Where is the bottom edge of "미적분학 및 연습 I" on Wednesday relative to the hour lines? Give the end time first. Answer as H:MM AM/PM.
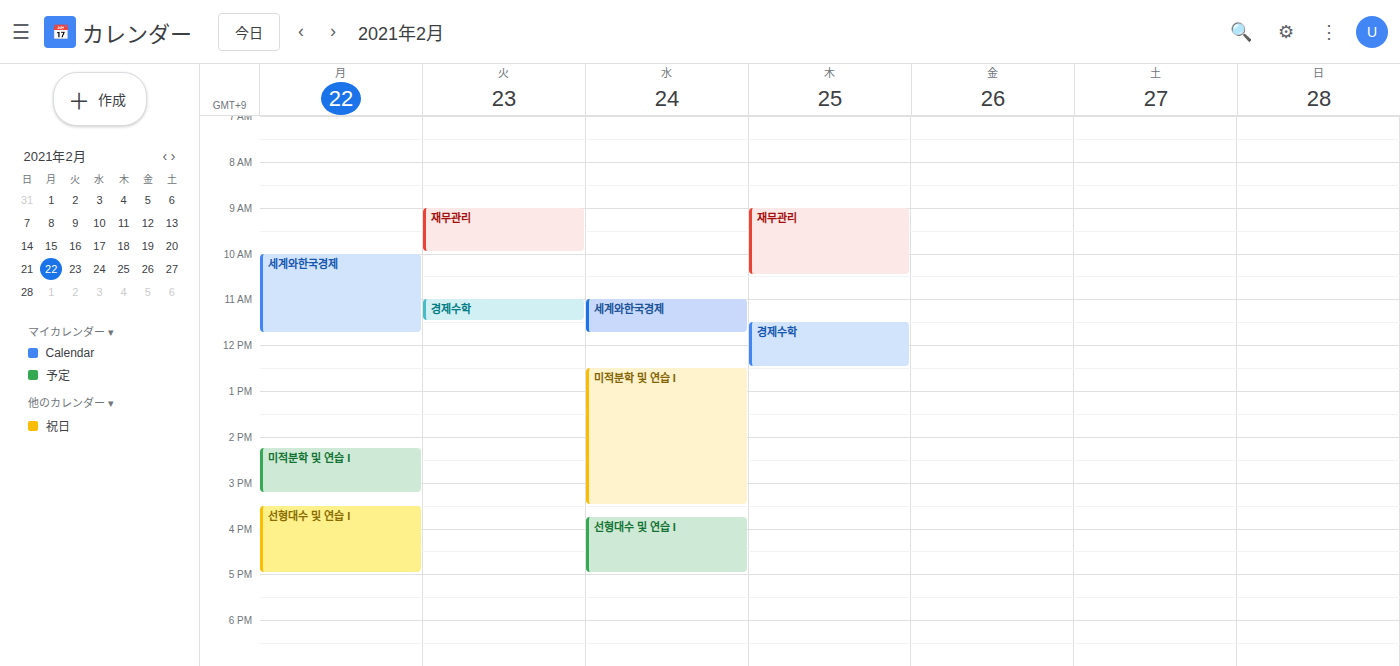
3:30 PM -- halfway between the 3 PM and 4 PM lines.